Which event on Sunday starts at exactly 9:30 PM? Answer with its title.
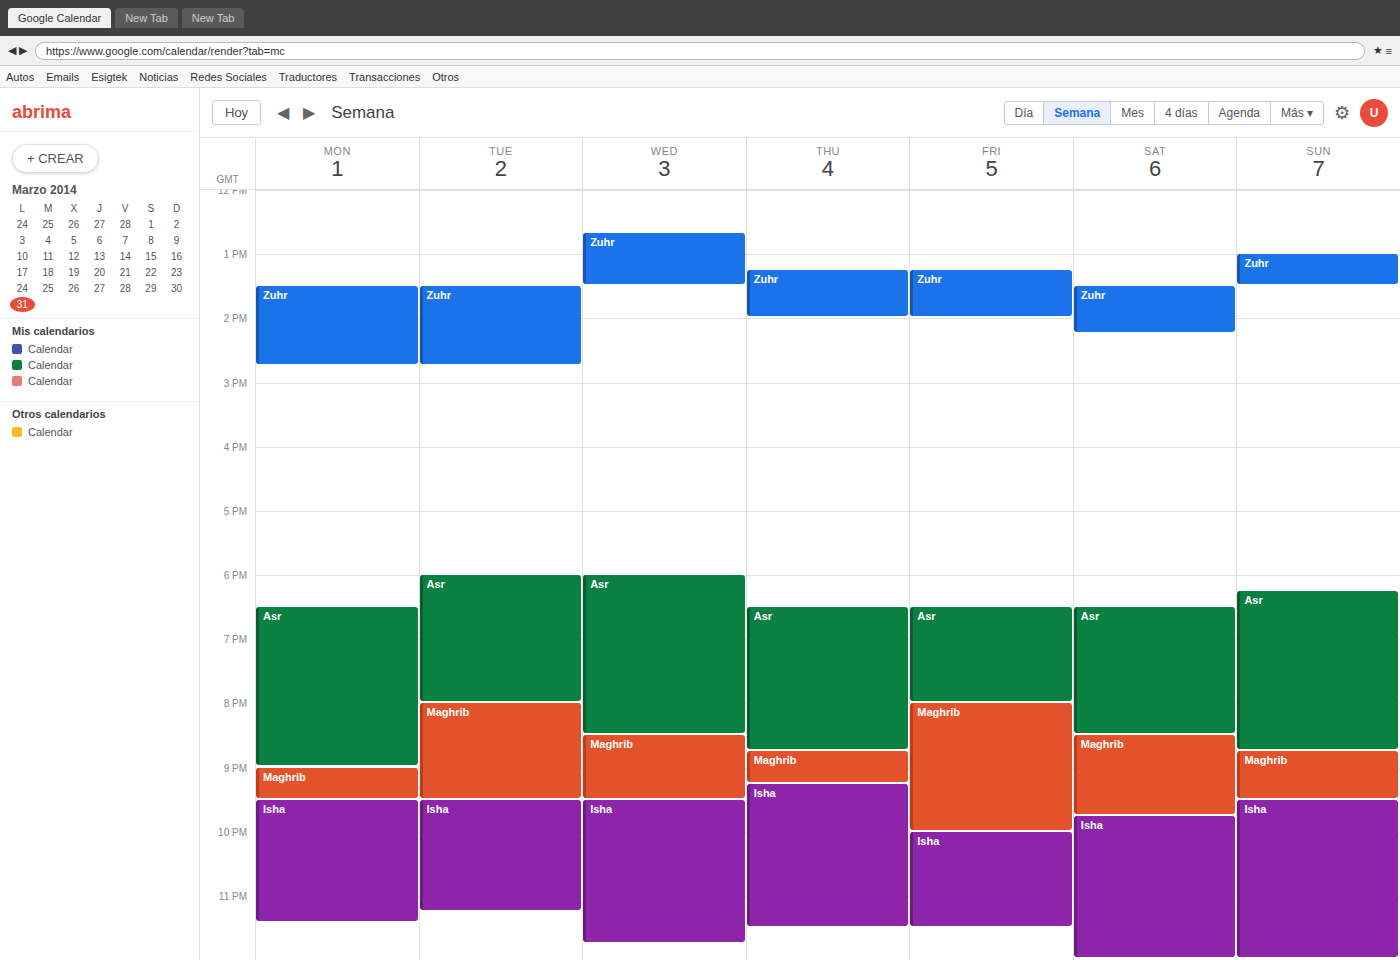
"Isha"